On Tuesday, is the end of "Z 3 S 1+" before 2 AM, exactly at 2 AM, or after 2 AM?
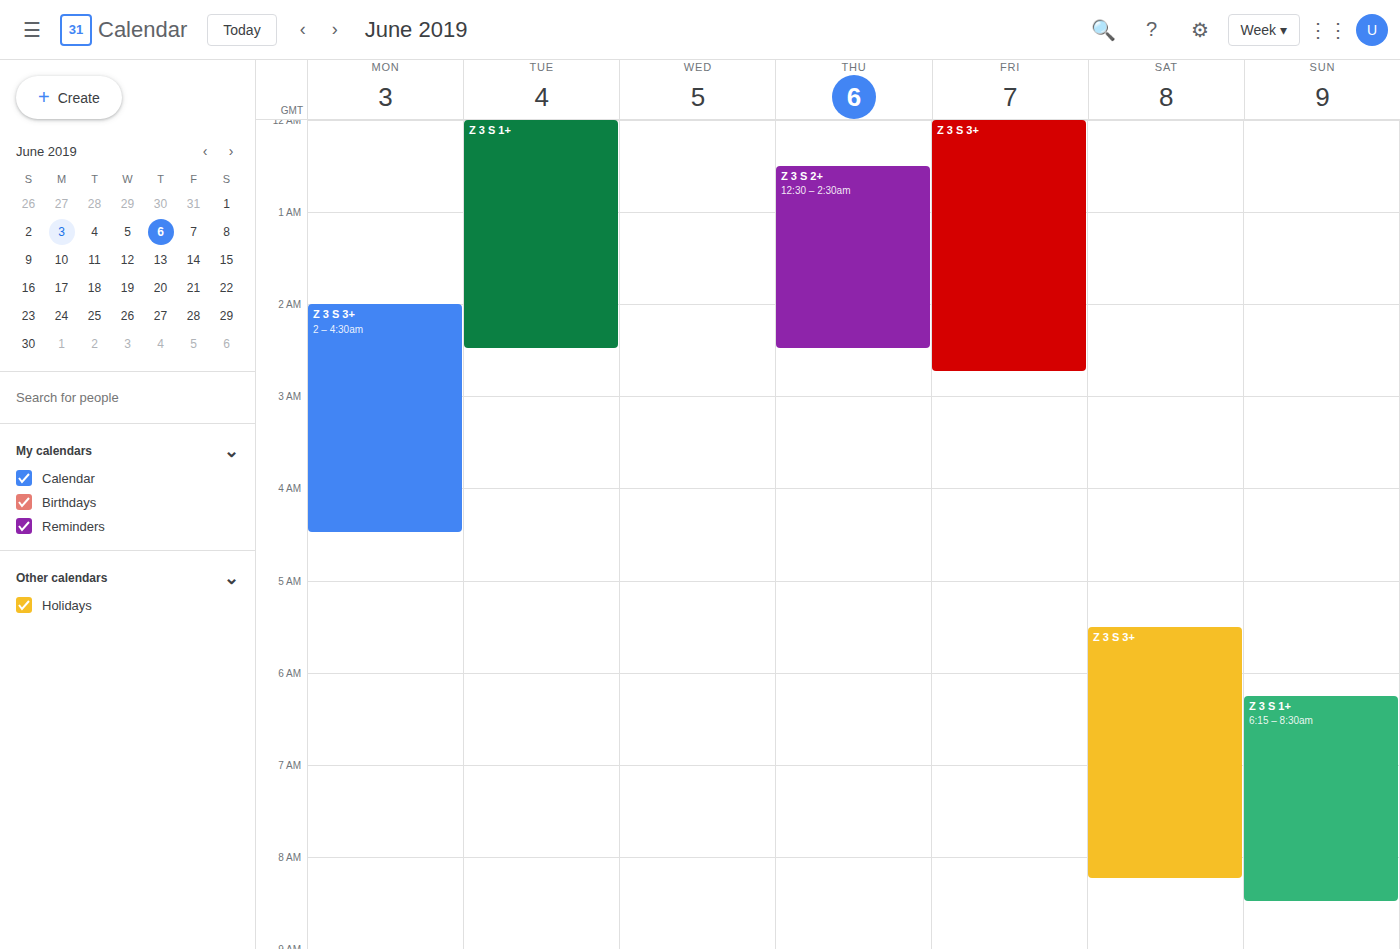
2:30 AM -- after 2 AM, 30 minutes below the 2 AM line.